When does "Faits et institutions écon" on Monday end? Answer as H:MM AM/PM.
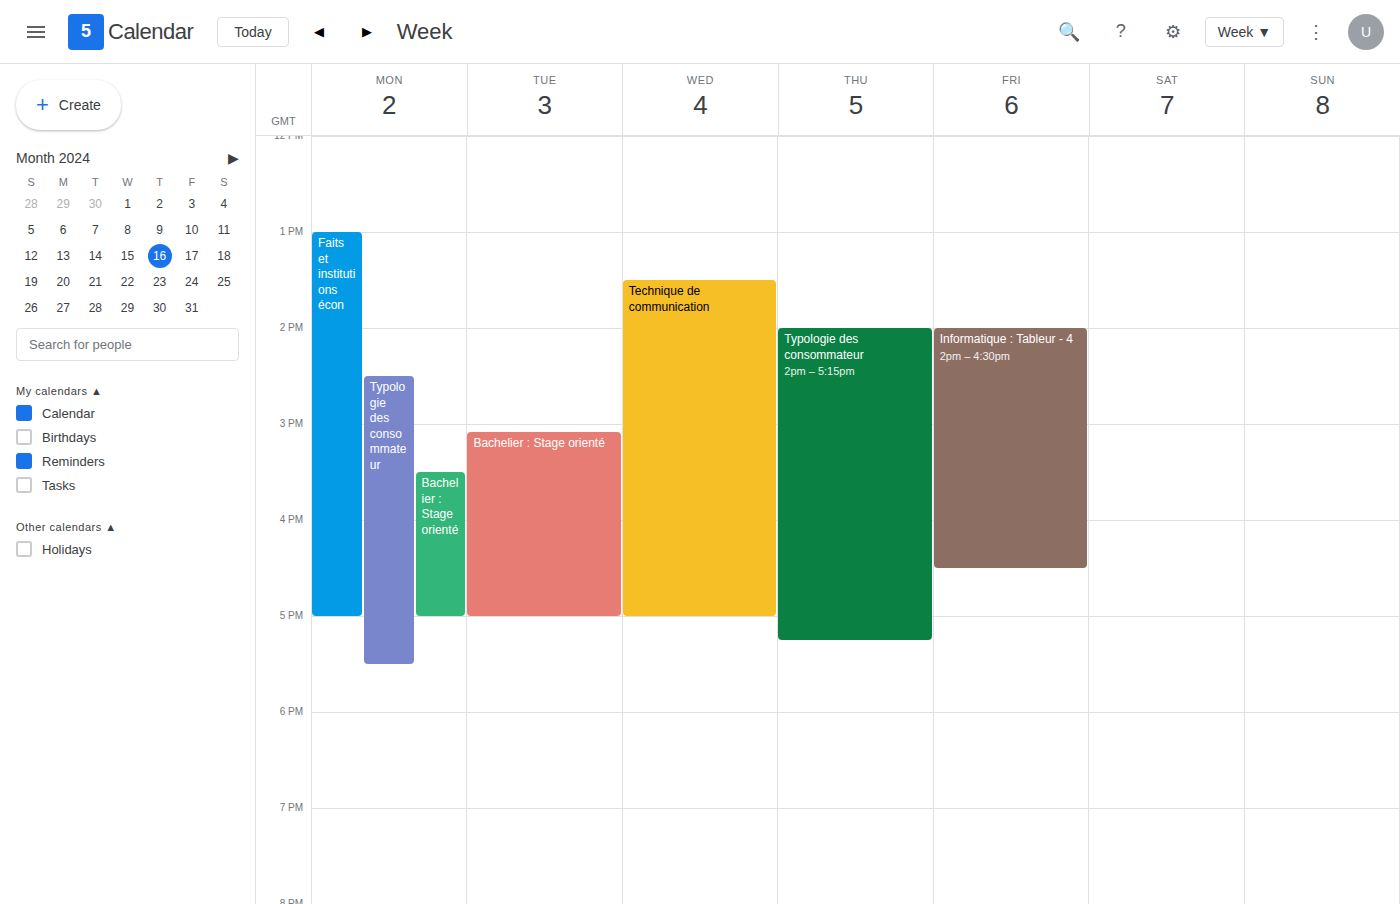
5:00 PM